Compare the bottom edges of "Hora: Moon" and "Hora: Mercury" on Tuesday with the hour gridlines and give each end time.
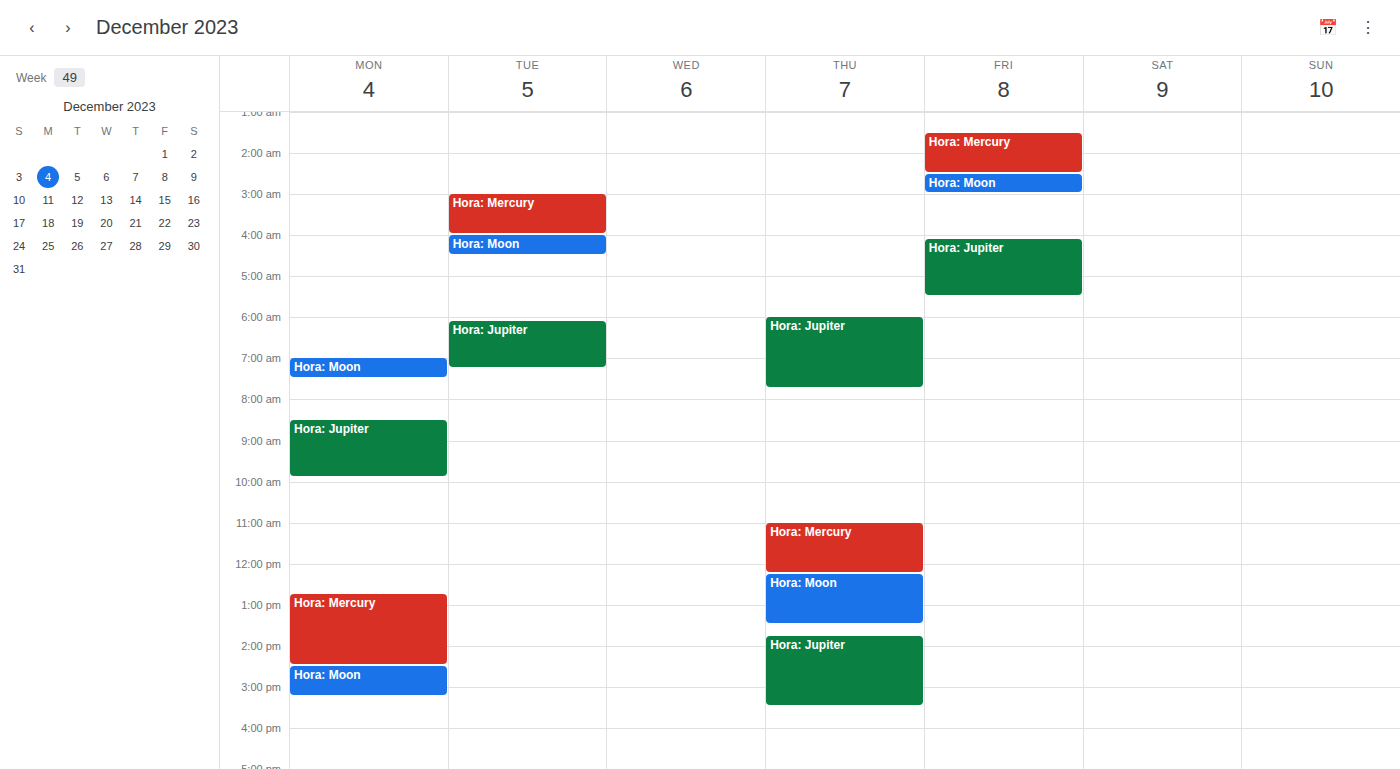
"Hora: Moon": 04:30, halfway between the 04:00 and 05:00 lines. "Hora: Mercury": 04:00, exactly on the 04:00 line.